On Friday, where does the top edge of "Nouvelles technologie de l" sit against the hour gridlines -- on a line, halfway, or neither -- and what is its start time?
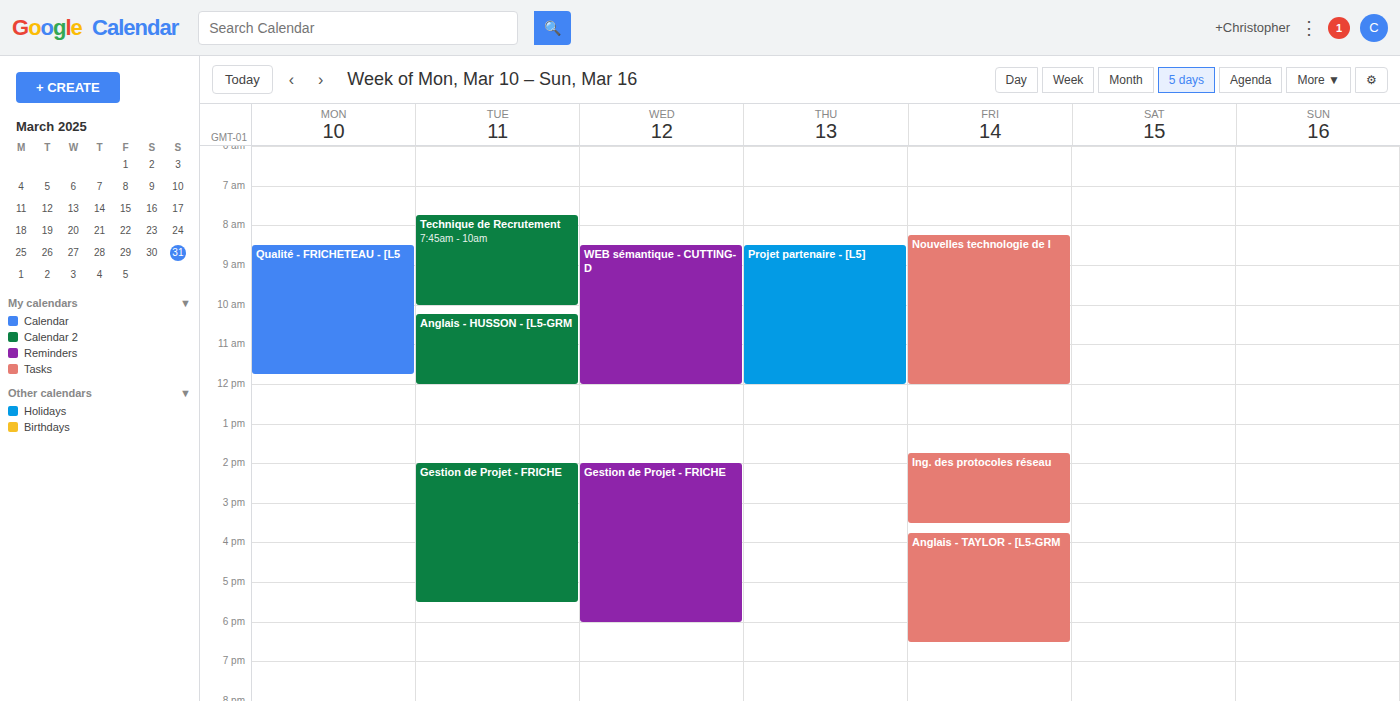
8:15 AM -- neither: a quarter of the way from the 8 AM line to the 9 AM line.